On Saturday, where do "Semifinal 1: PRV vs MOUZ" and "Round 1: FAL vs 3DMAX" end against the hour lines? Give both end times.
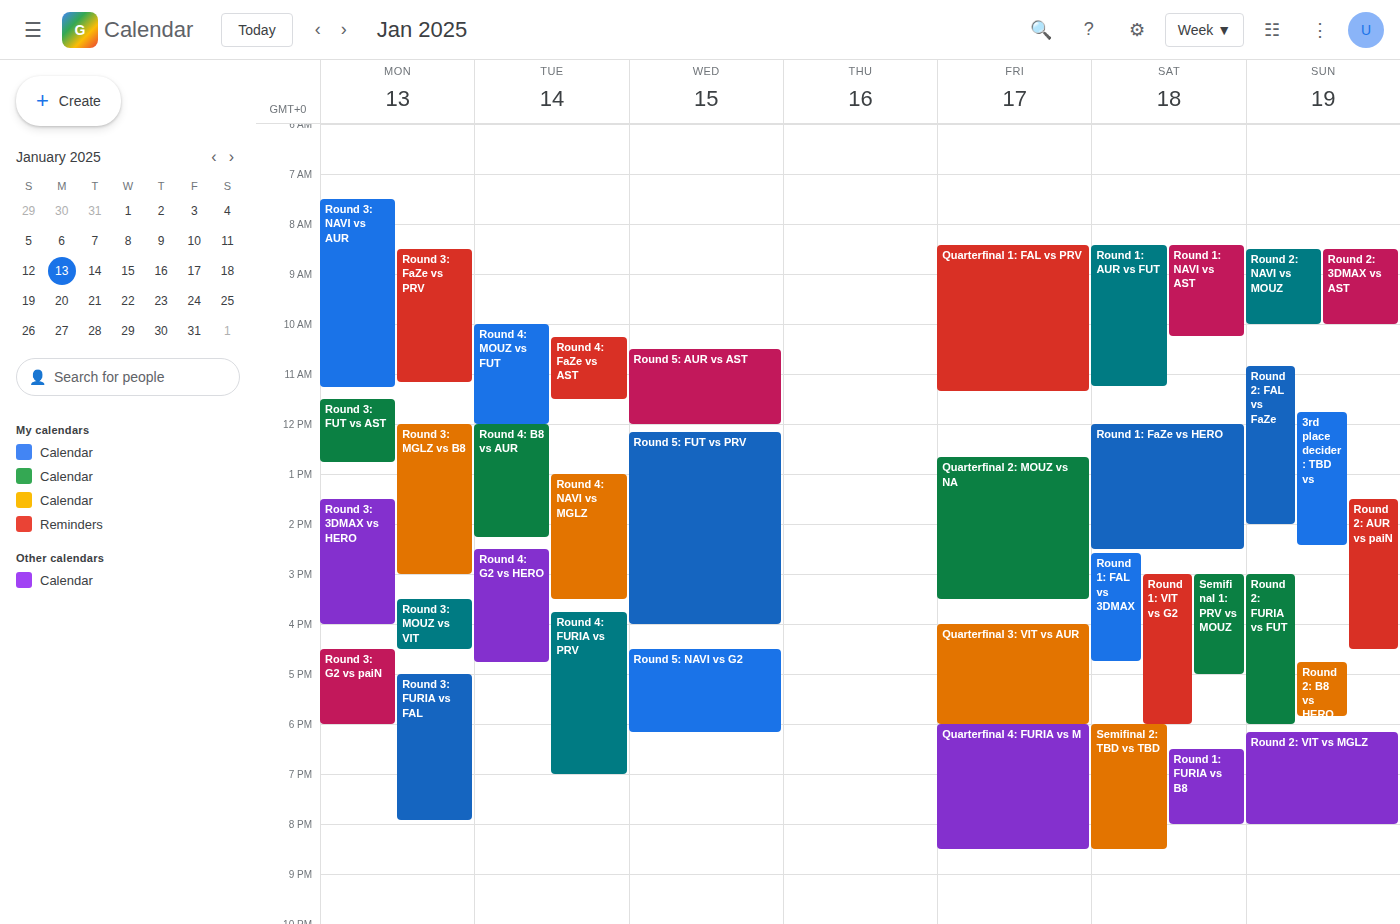
"Semifinal 1: PRV vs MOUZ": 5:00 PM, exactly on the 5 PM line. "Round 1: FAL vs 3DMAX": 4:45 PM, neither: three quarters of the way from the 4 PM line to the 5 PM line.